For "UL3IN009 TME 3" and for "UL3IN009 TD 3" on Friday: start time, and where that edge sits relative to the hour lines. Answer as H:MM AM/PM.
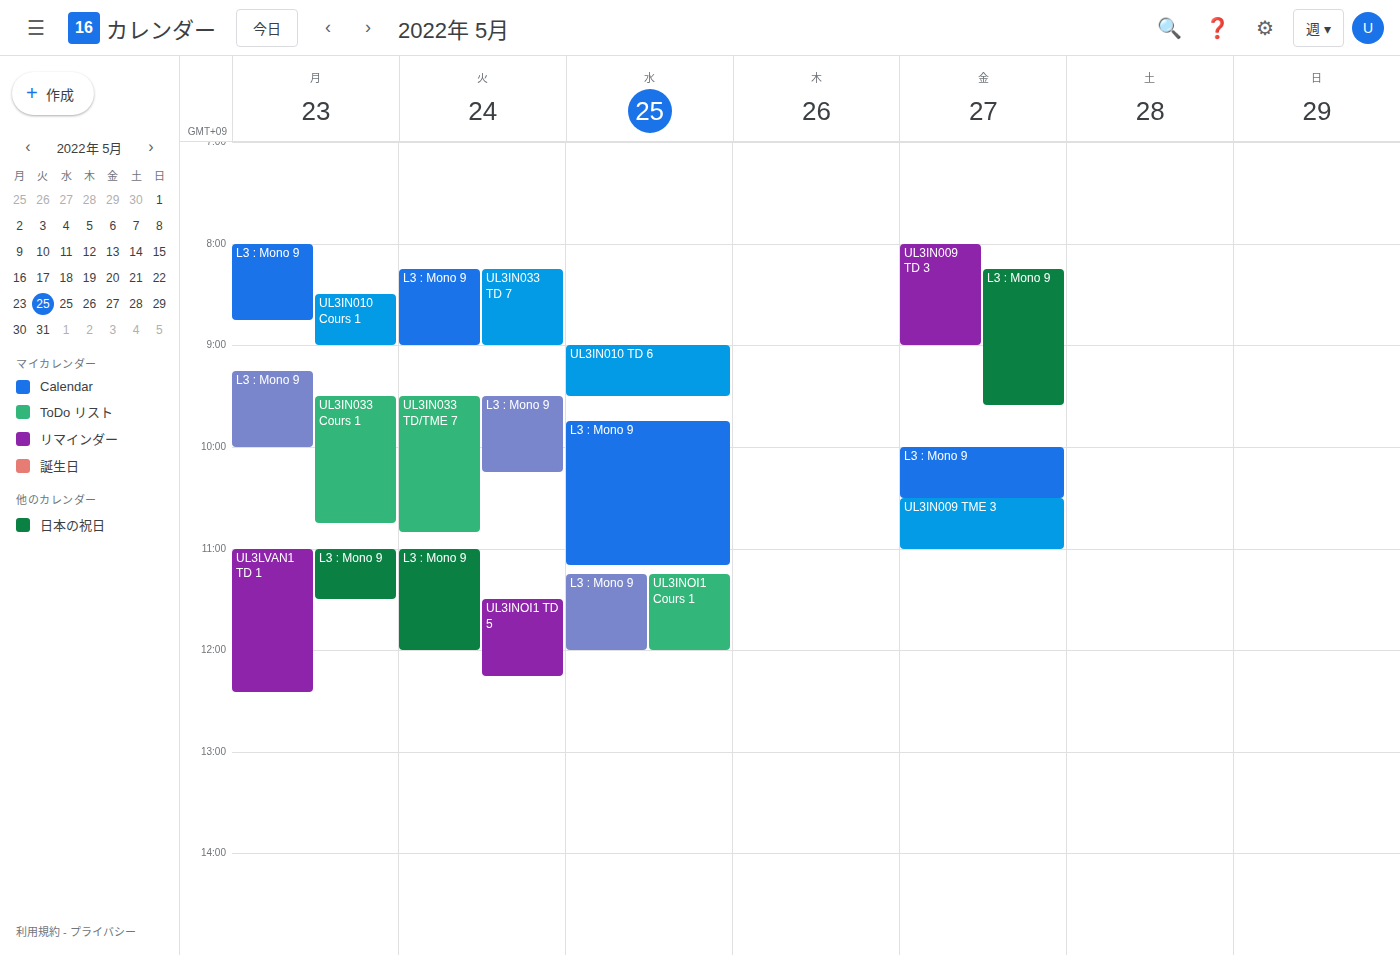
"UL3IN009 TME 3": 10:30 AM, halfway between the 10 AM and 11 AM lines. "UL3IN009 TD 3": 8:00 AM, exactly on the 8 AM line.